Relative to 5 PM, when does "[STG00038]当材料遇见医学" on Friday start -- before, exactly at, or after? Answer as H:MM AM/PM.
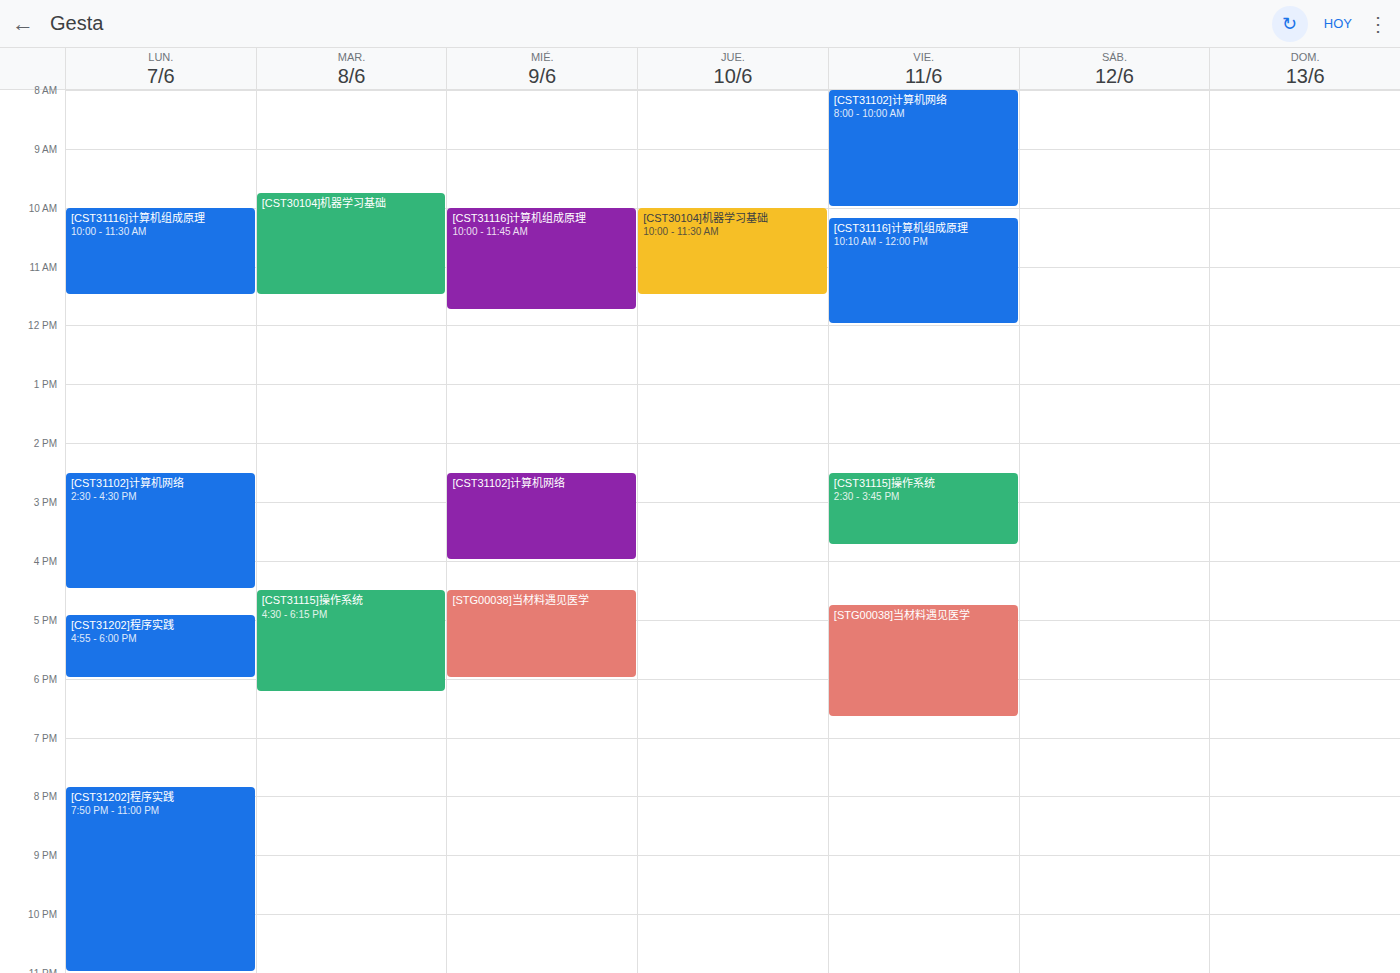
4:45 PM -- before 5 PM, 15 minutes above the 5 PM line.